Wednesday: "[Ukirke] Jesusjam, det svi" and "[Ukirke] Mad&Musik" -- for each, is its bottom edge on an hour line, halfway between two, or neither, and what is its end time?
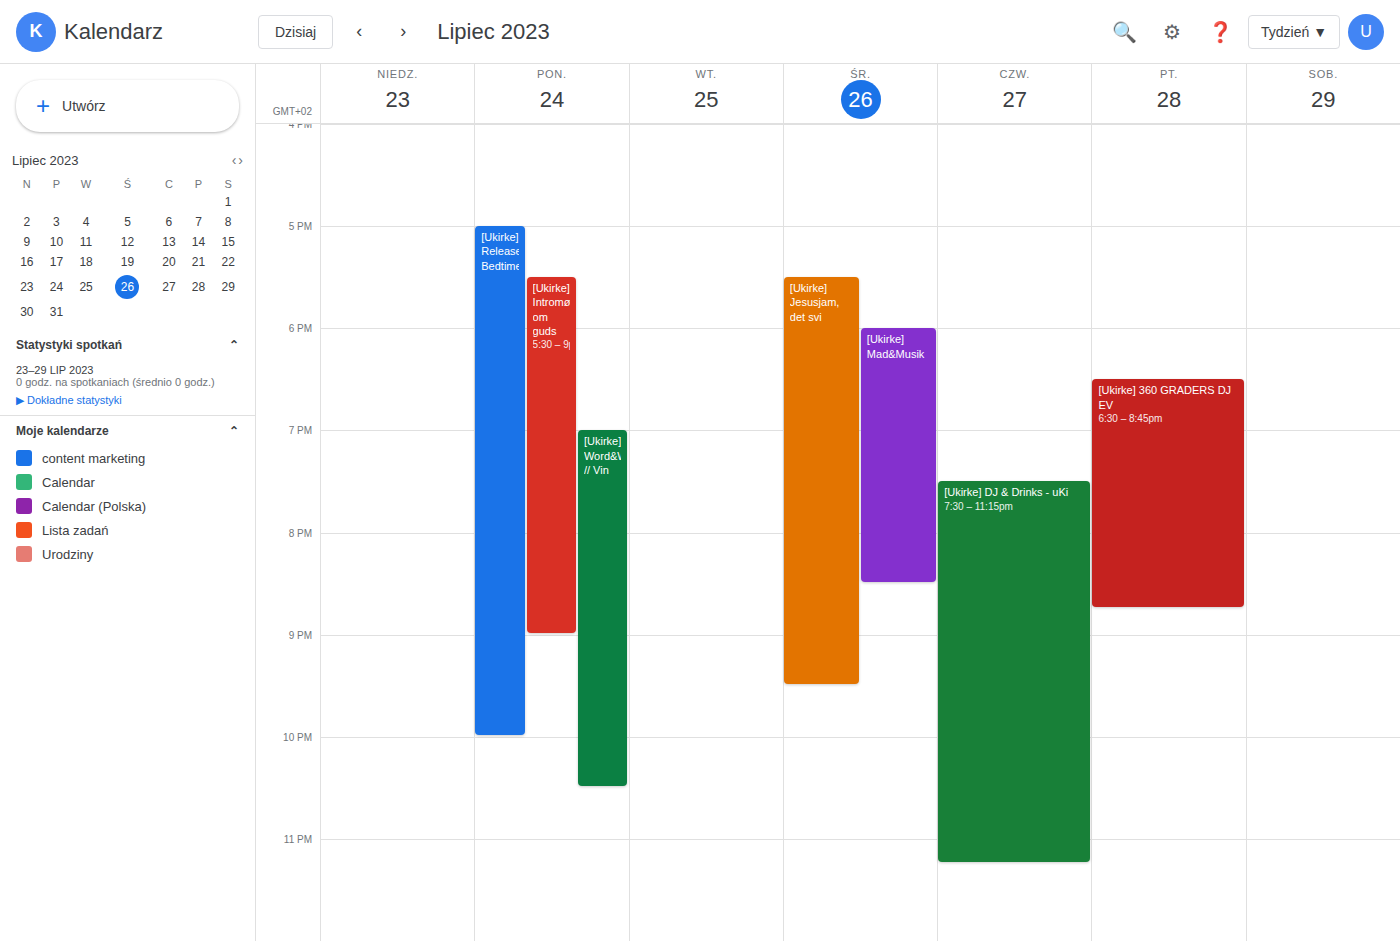
"[Ukirke] Jesusjam, det svi": 9:30 PM, halfway between the 9 PM and 10 PM lines. "[Ukirke] Mad&Musik": 8:30 PM, halfway between the 8 PM and 9 PM lines.